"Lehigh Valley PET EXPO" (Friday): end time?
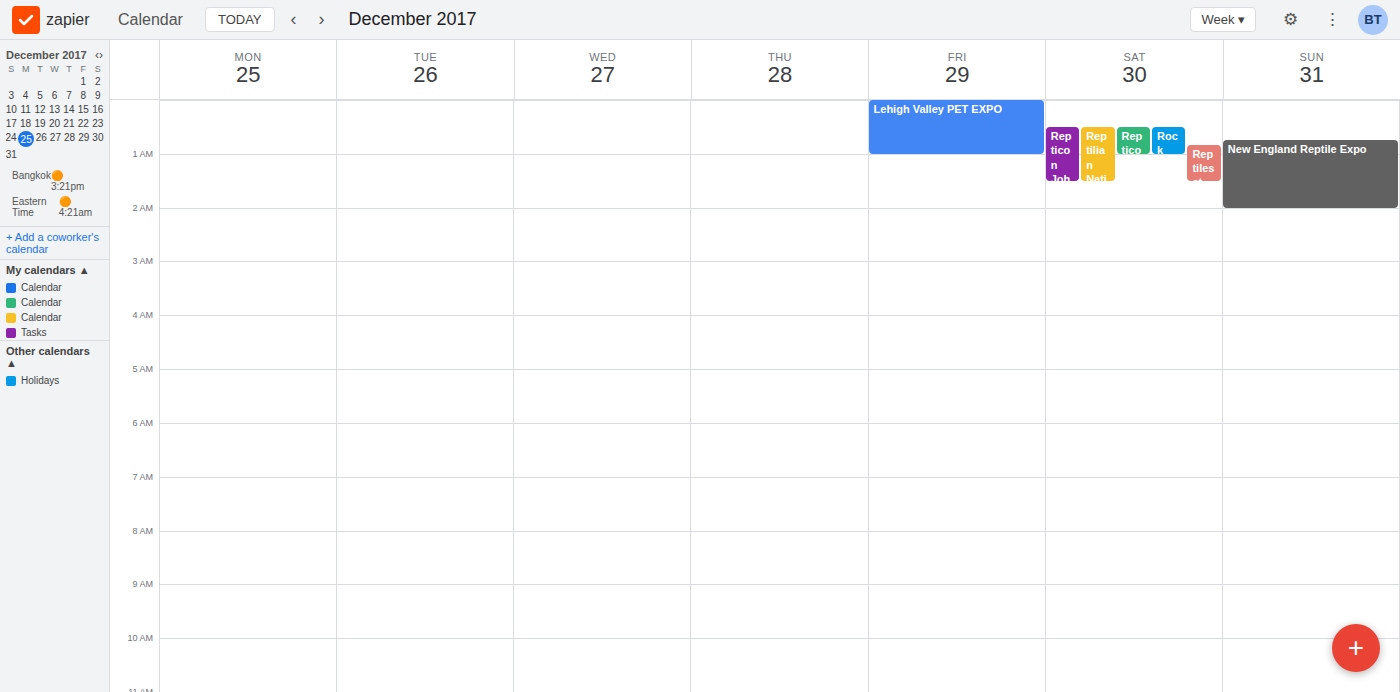
1:00 AM